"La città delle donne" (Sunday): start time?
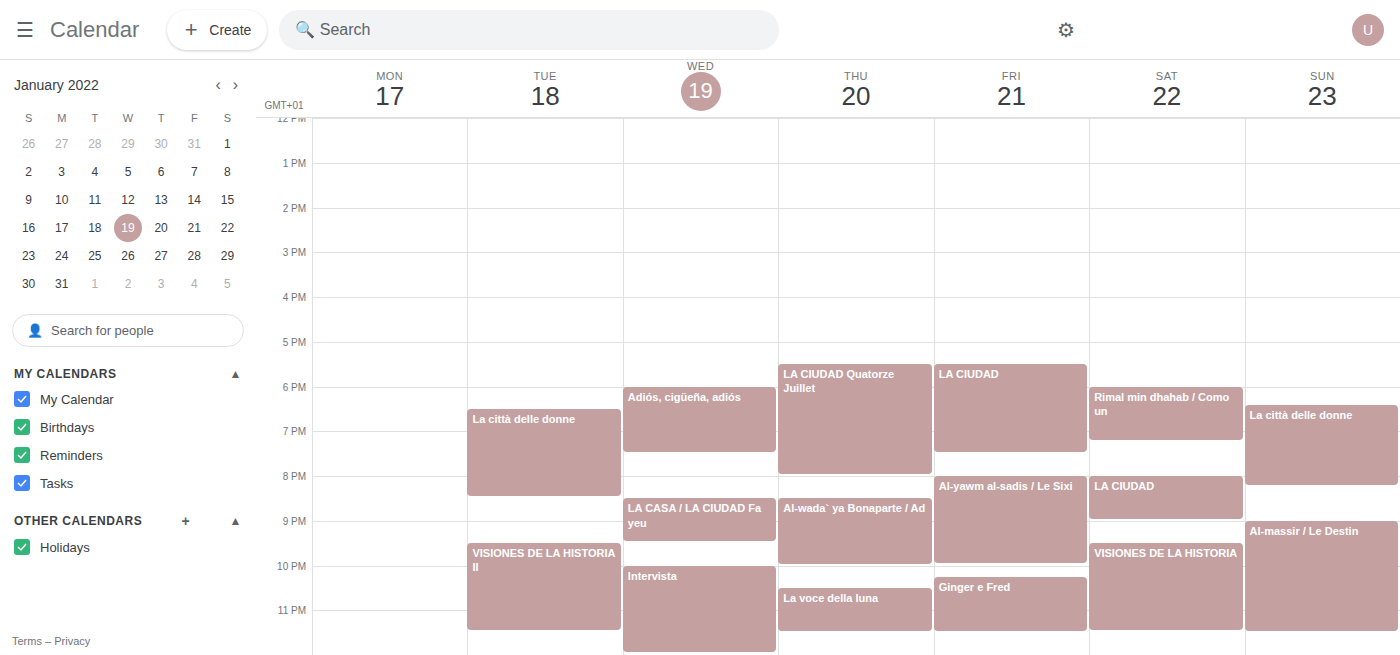
6:25 PM